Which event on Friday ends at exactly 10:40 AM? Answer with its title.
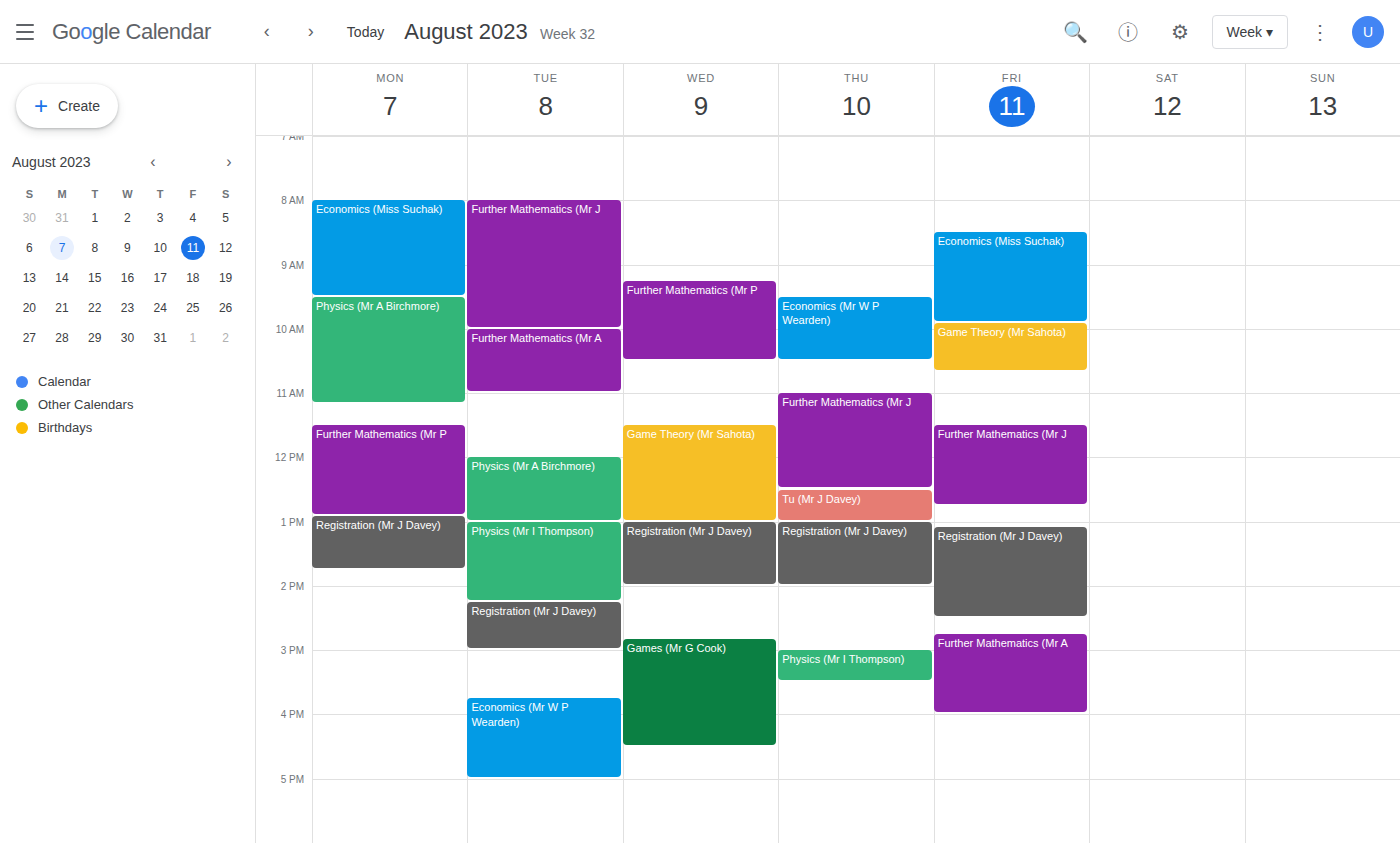
"Game Theory (Mr Sahota)"